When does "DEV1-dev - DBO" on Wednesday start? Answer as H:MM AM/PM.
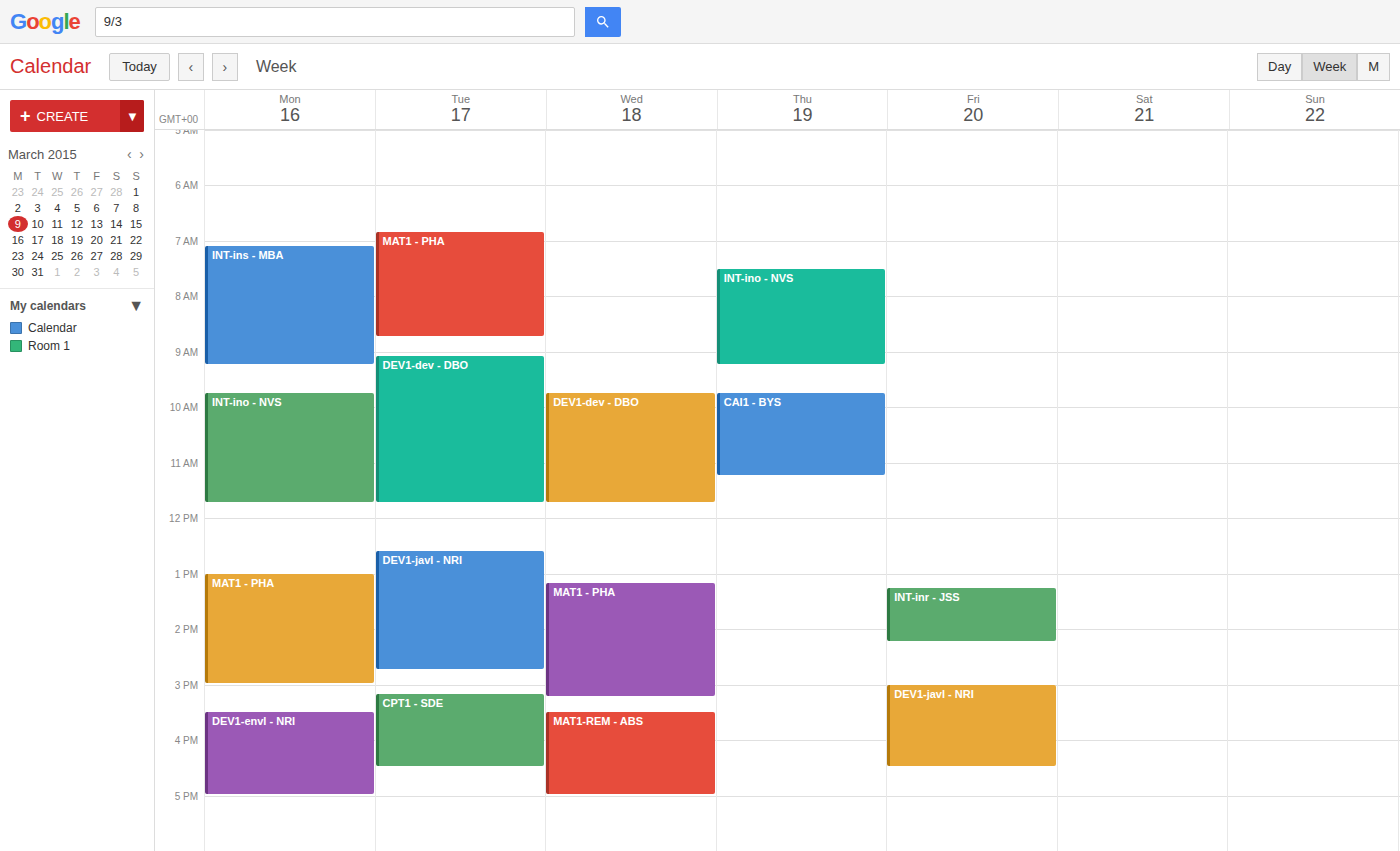
9:45 AM